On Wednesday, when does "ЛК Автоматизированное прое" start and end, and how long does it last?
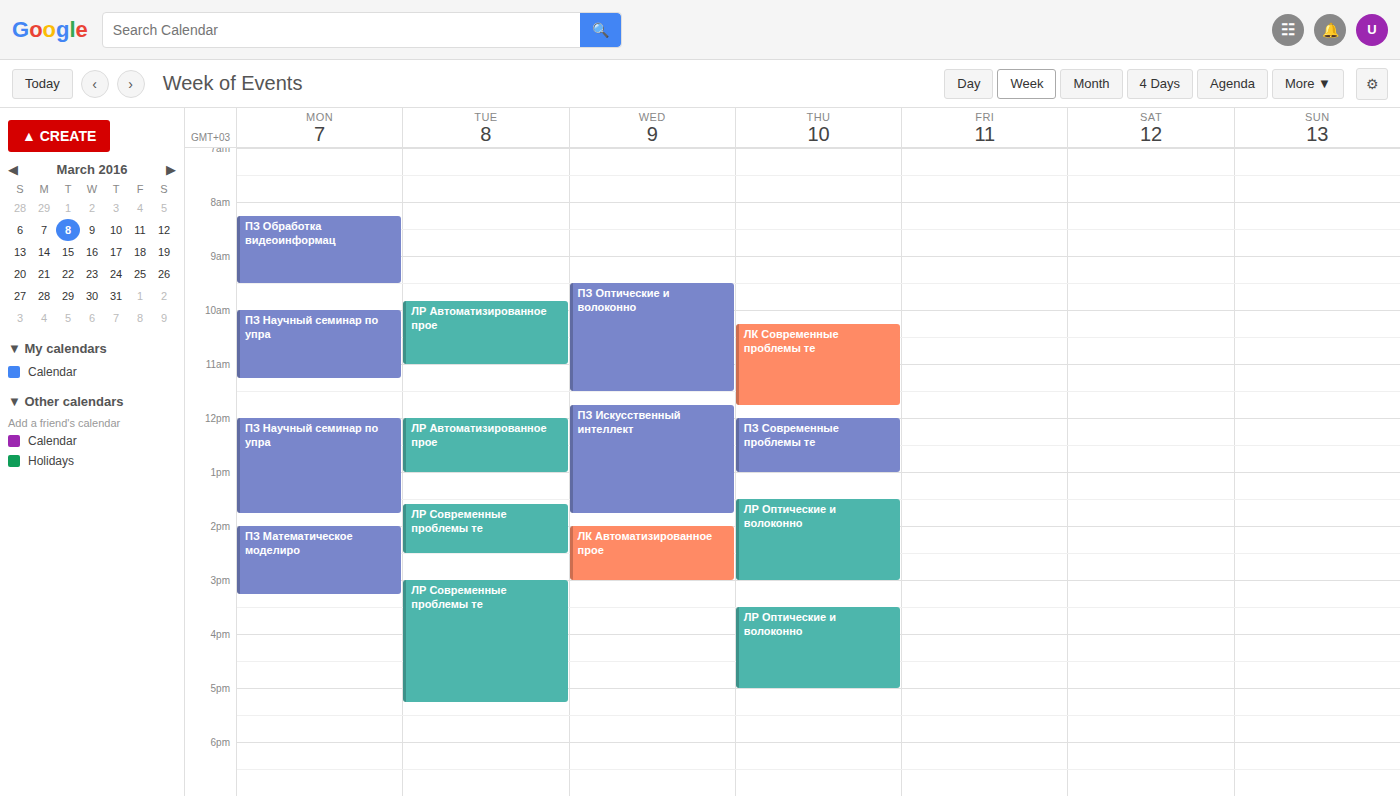
2:00 PM to 3:00 PM, 1 hour